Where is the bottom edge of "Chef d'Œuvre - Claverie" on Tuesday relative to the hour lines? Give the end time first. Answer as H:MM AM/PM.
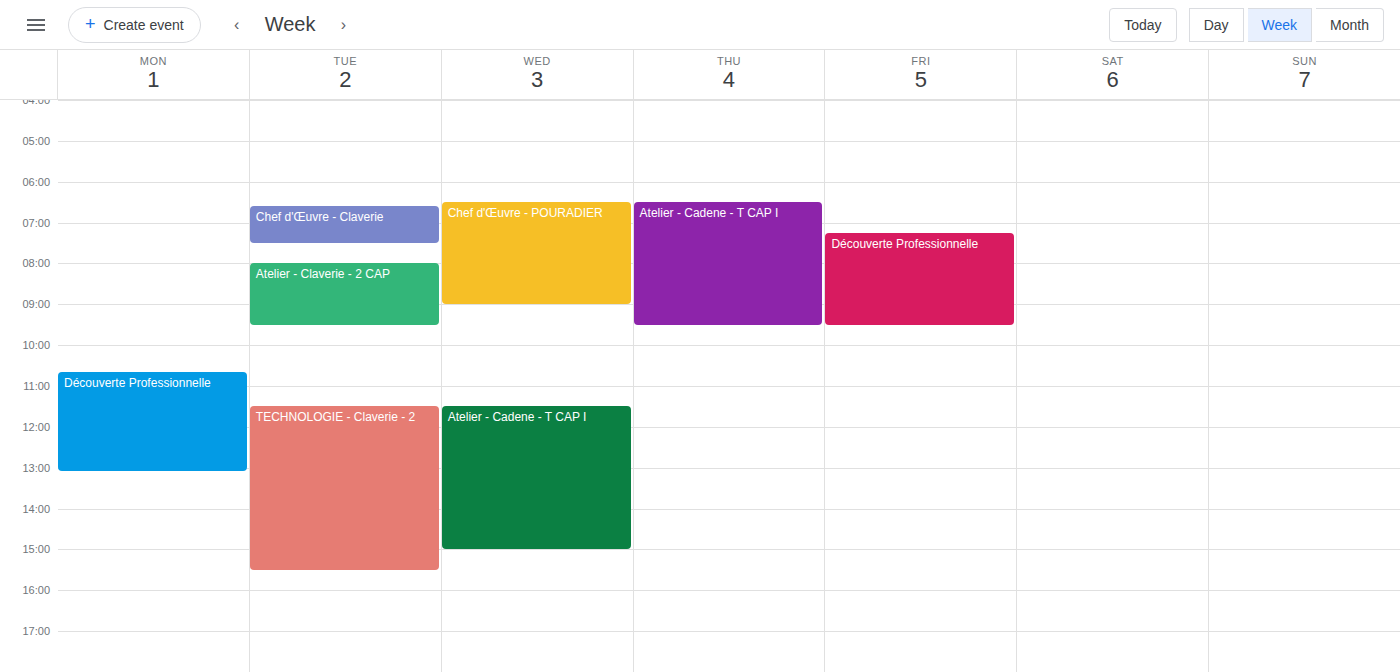
7:30 AM -- halfway between the 7 AM and 8 AM lines.